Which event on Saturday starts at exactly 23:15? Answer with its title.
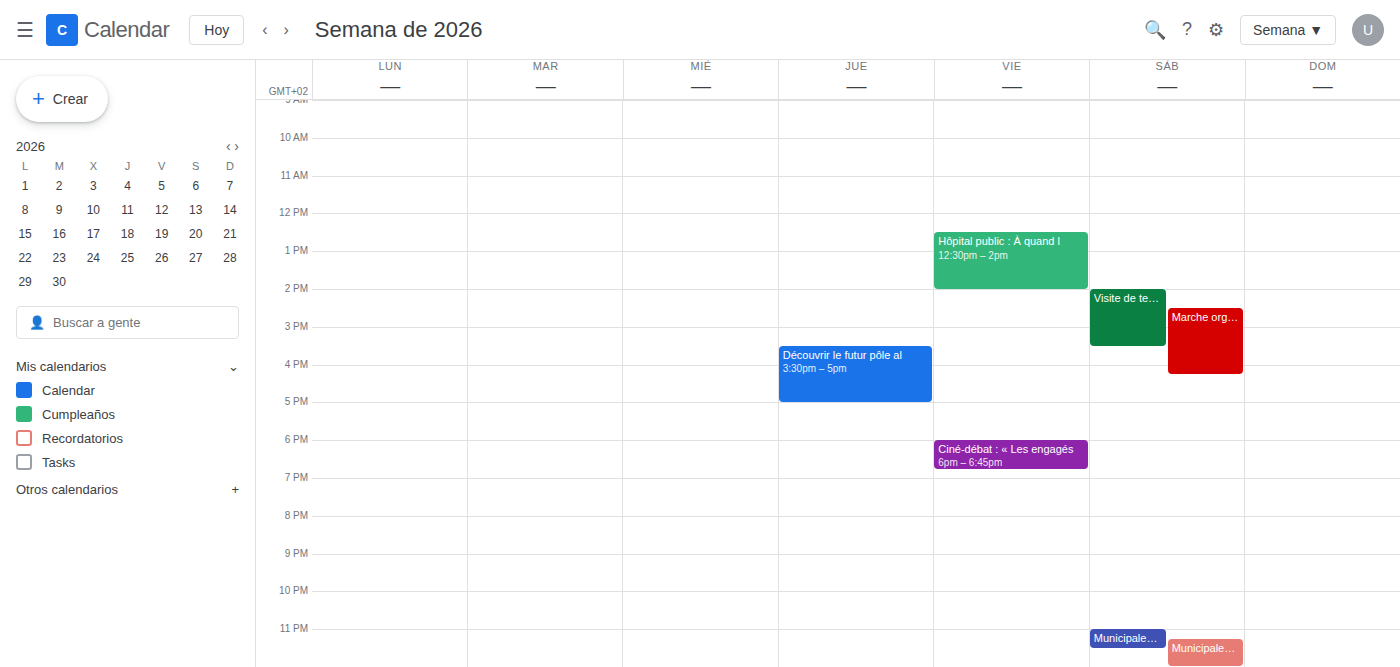
"Municipales 2026 Douai - S"